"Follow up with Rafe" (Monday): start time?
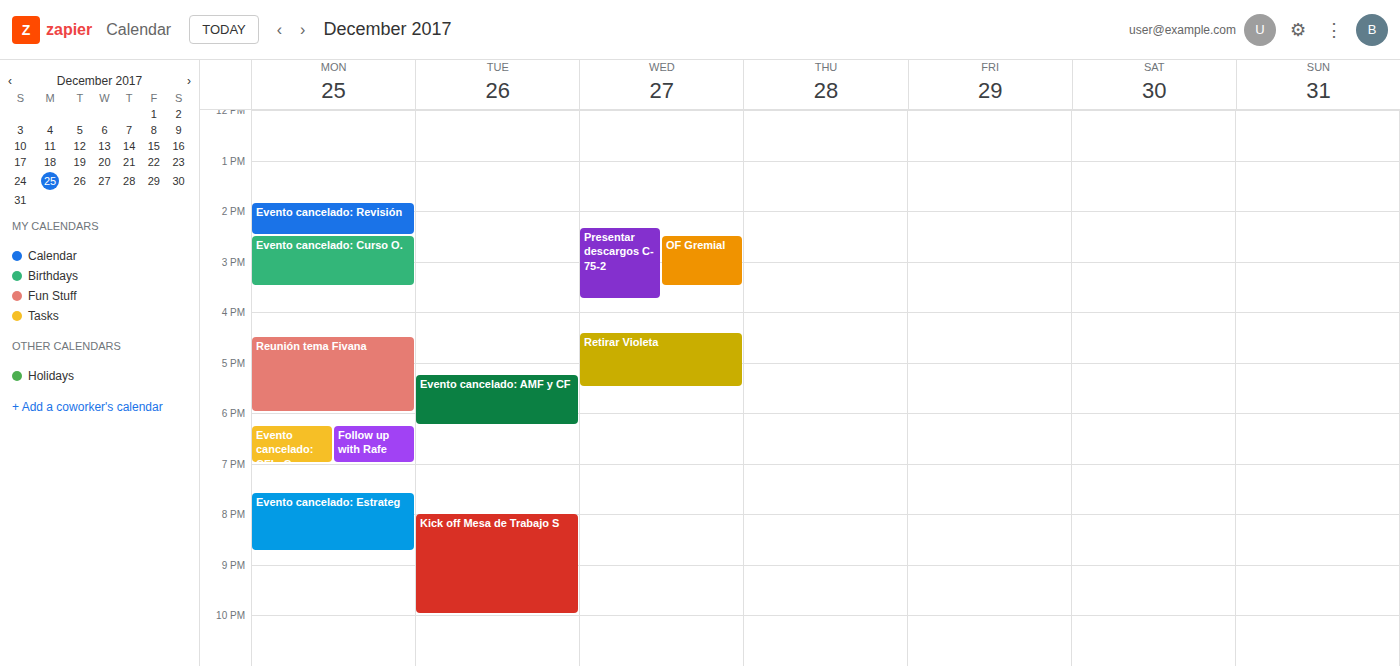
6:15 PM